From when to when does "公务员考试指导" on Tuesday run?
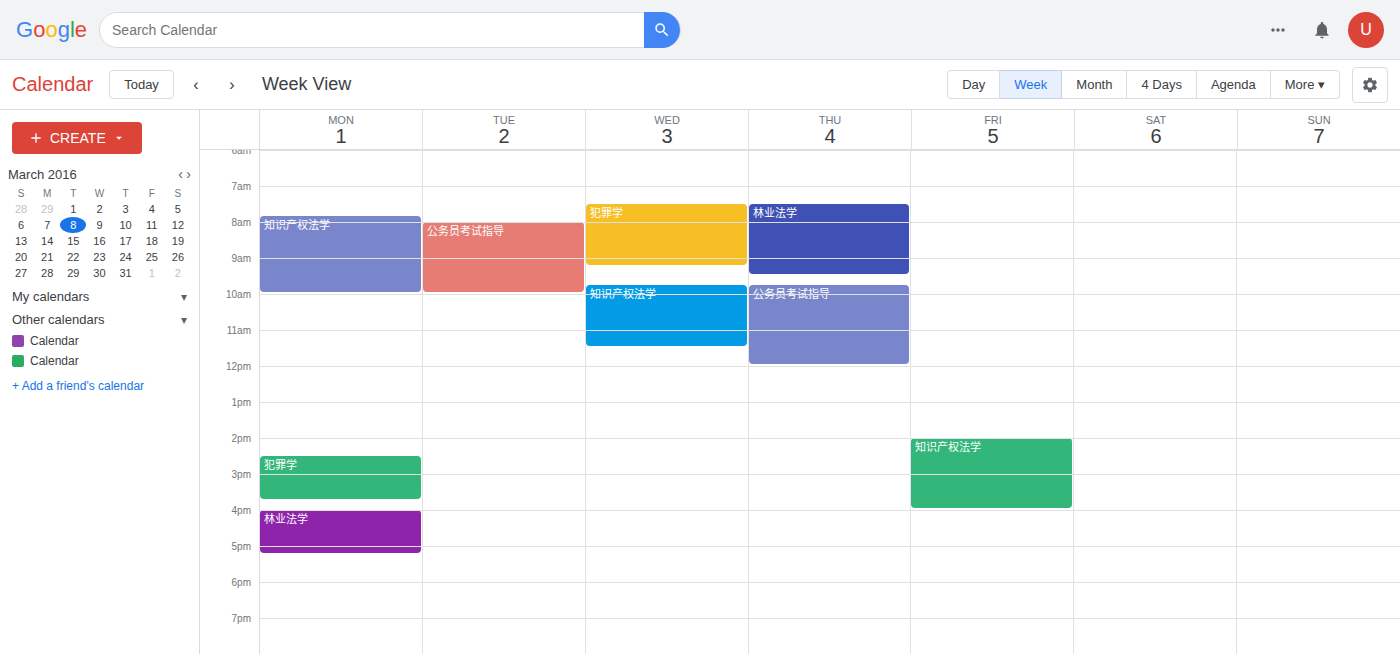
8:00 AM to 10:00 AM